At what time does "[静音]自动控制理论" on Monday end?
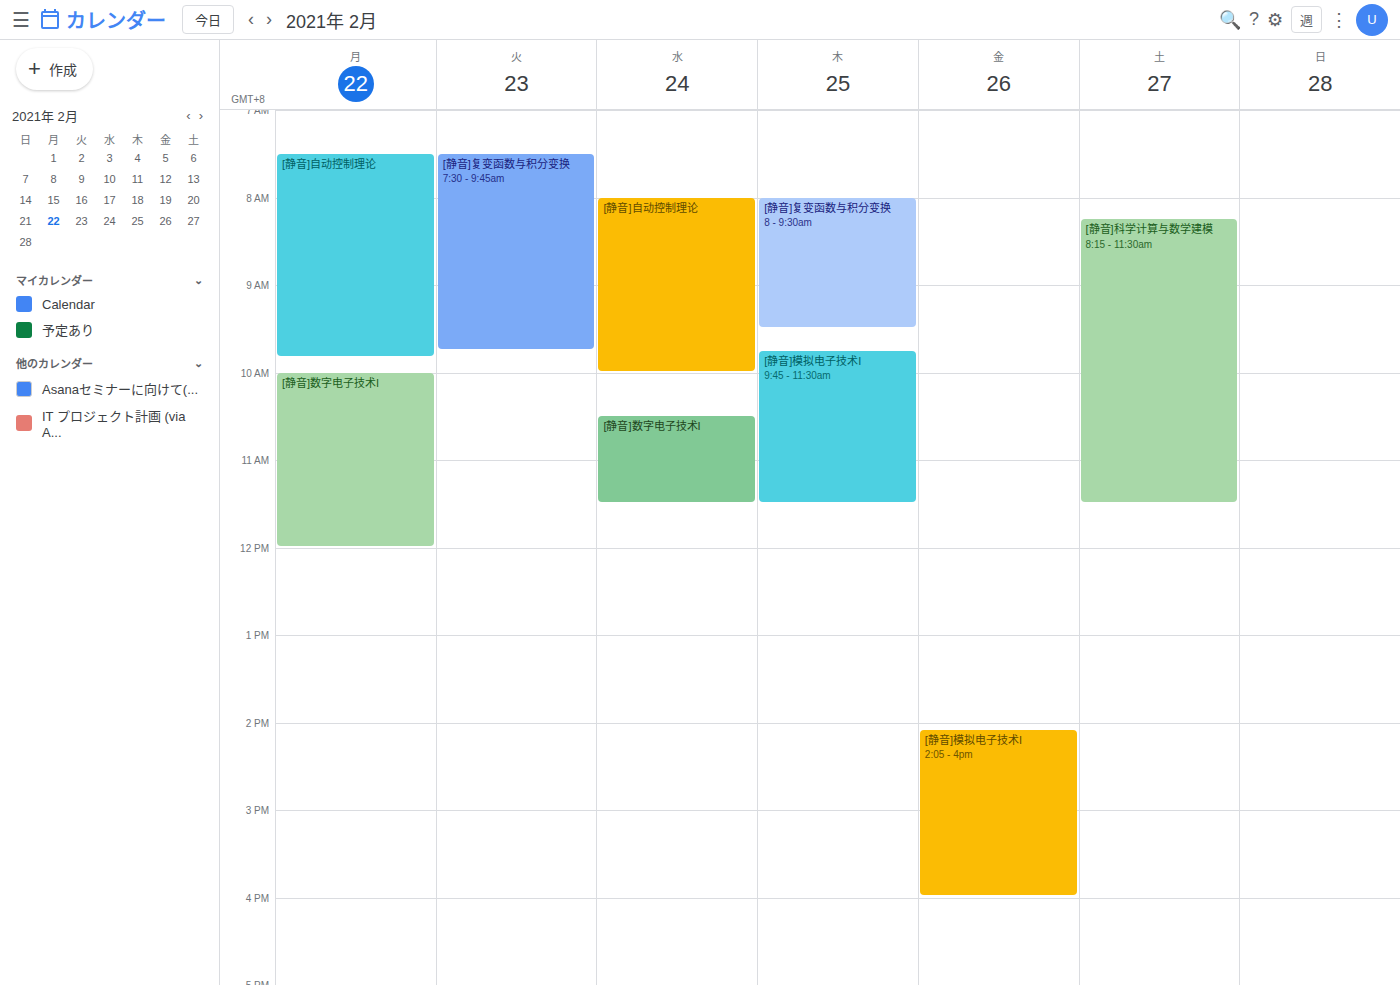
9:50 AM